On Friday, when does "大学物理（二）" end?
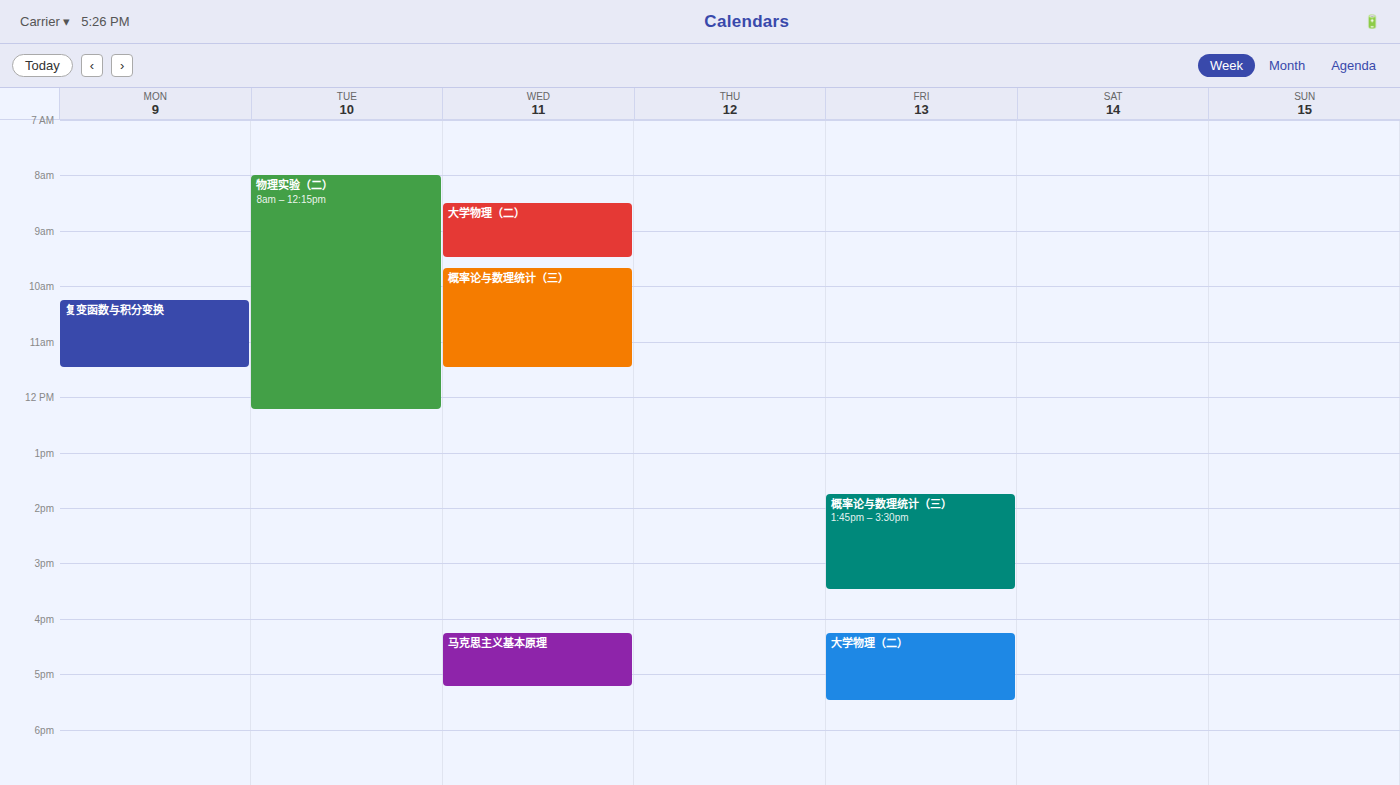
17:30